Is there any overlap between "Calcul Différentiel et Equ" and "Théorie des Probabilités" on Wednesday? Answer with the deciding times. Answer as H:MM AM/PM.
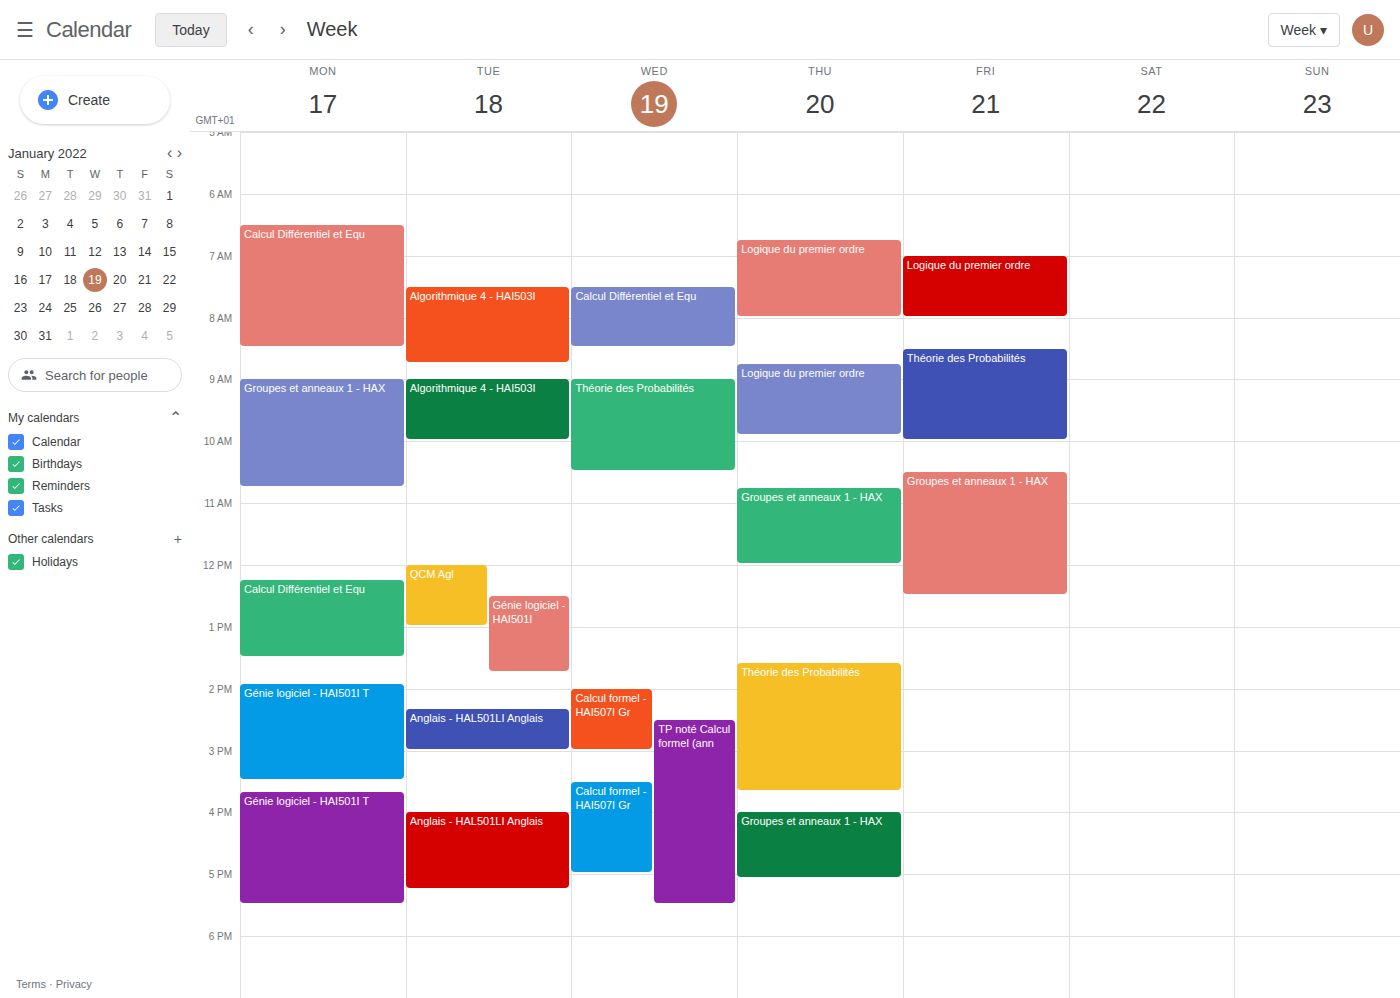
"Calcul Différentiel et Equ" ends at 8:30 AM and "Théorie des Probabilités" starts at 9:00 AM -- no overlap.